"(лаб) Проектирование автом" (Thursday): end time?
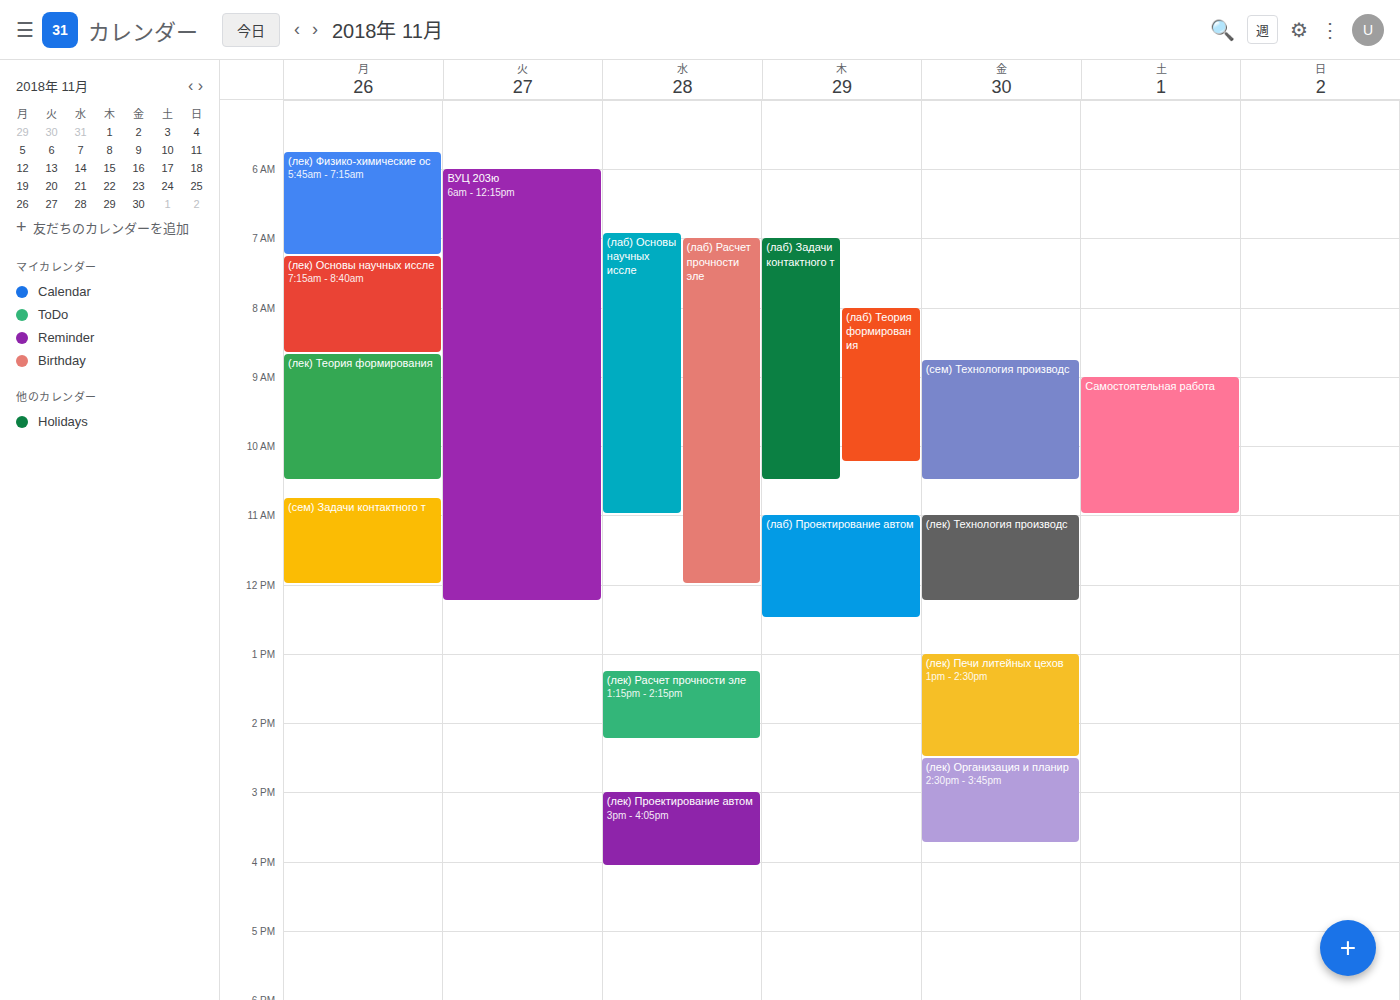
12:30 PM